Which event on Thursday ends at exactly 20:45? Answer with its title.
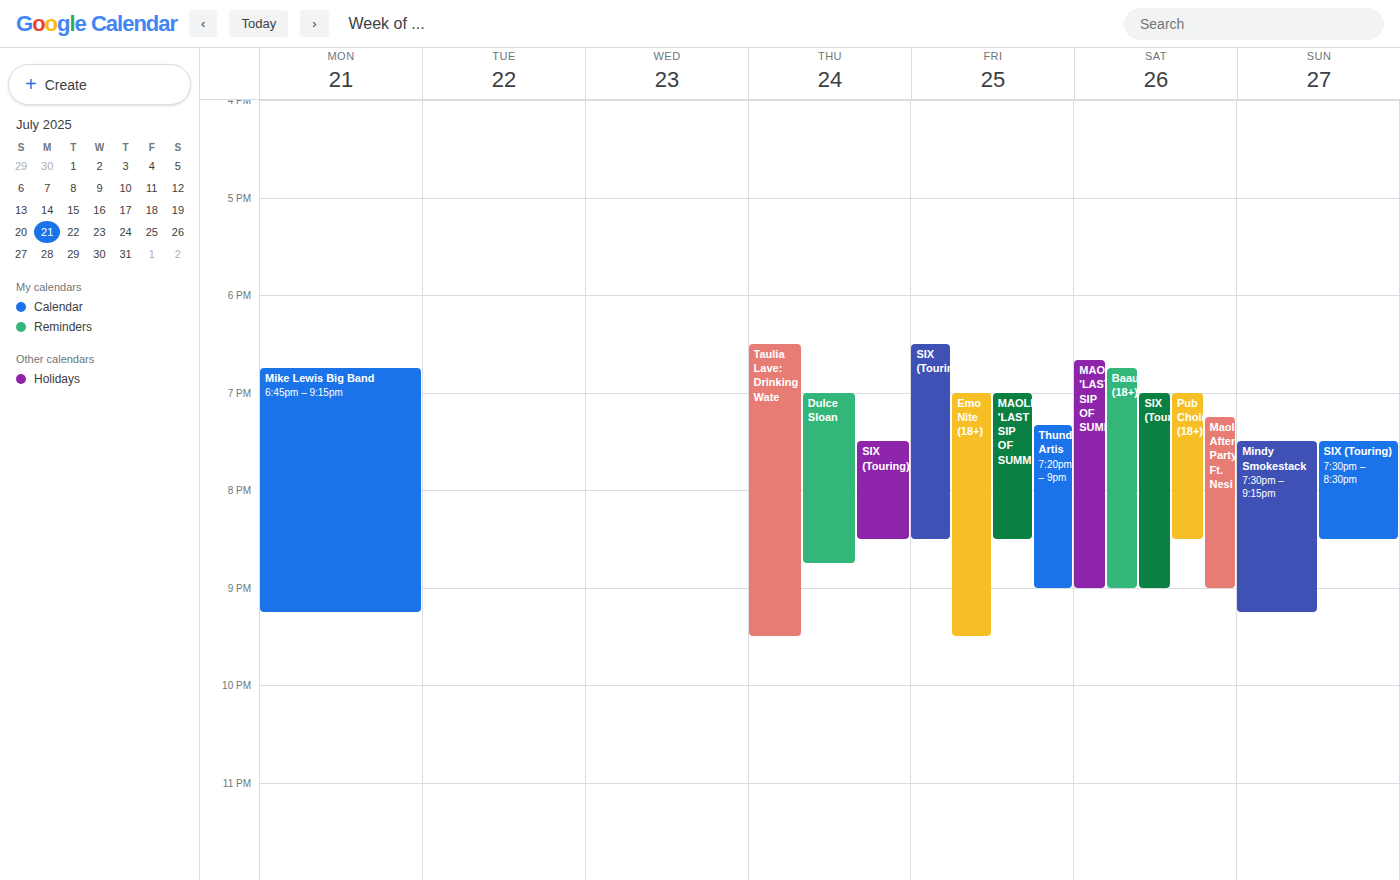
"Dulce Sloan"